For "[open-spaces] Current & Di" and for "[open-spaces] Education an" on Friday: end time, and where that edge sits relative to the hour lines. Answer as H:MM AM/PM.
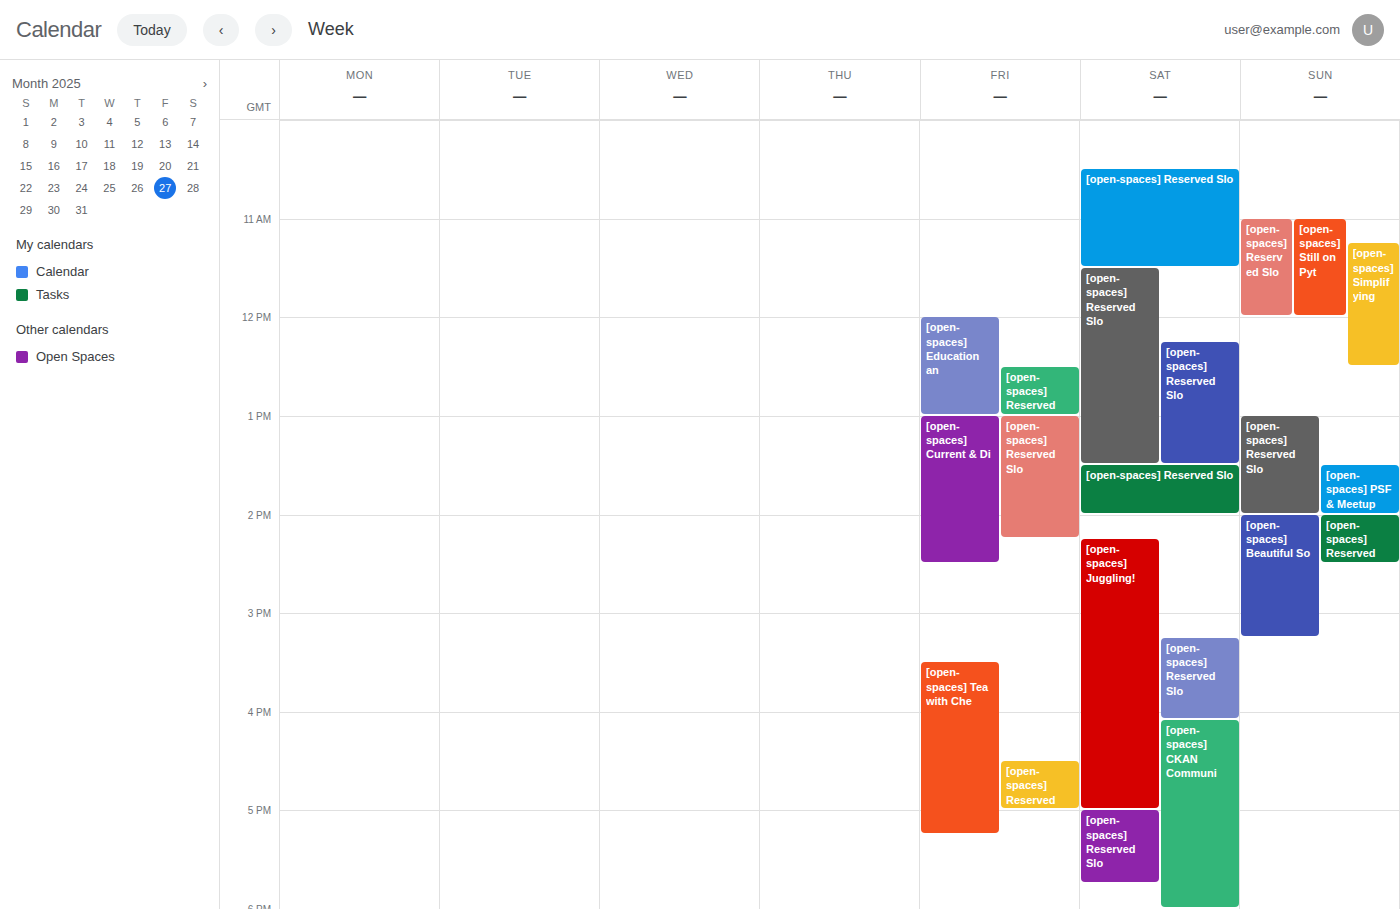
"[open-spaces] Current & Di": 2:30 PM, halfway between the 2 PM and 3 PM lines. "[open-spaces] Education an": 1:00 PM, exactly on the 1 PM line.